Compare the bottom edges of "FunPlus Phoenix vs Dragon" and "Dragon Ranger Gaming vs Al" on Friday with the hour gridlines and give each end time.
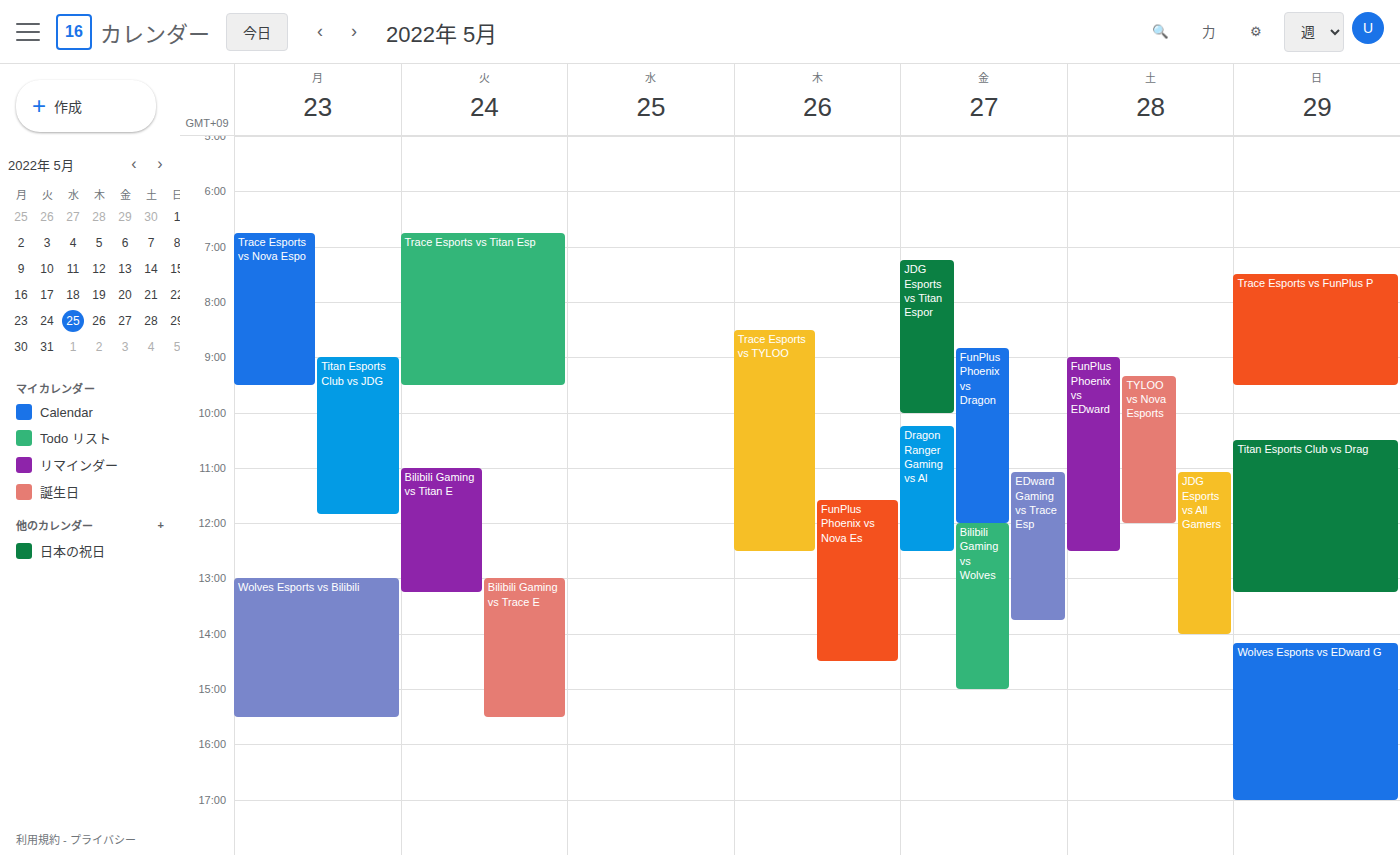
"FunPlus Phoenix vs Dragon": 12:00 PM, exactly on the 12 PM line. "Dragon Ranger Gaming vs Al": 12:30 PM, halfway between the 12 PM and 1 PM lines.